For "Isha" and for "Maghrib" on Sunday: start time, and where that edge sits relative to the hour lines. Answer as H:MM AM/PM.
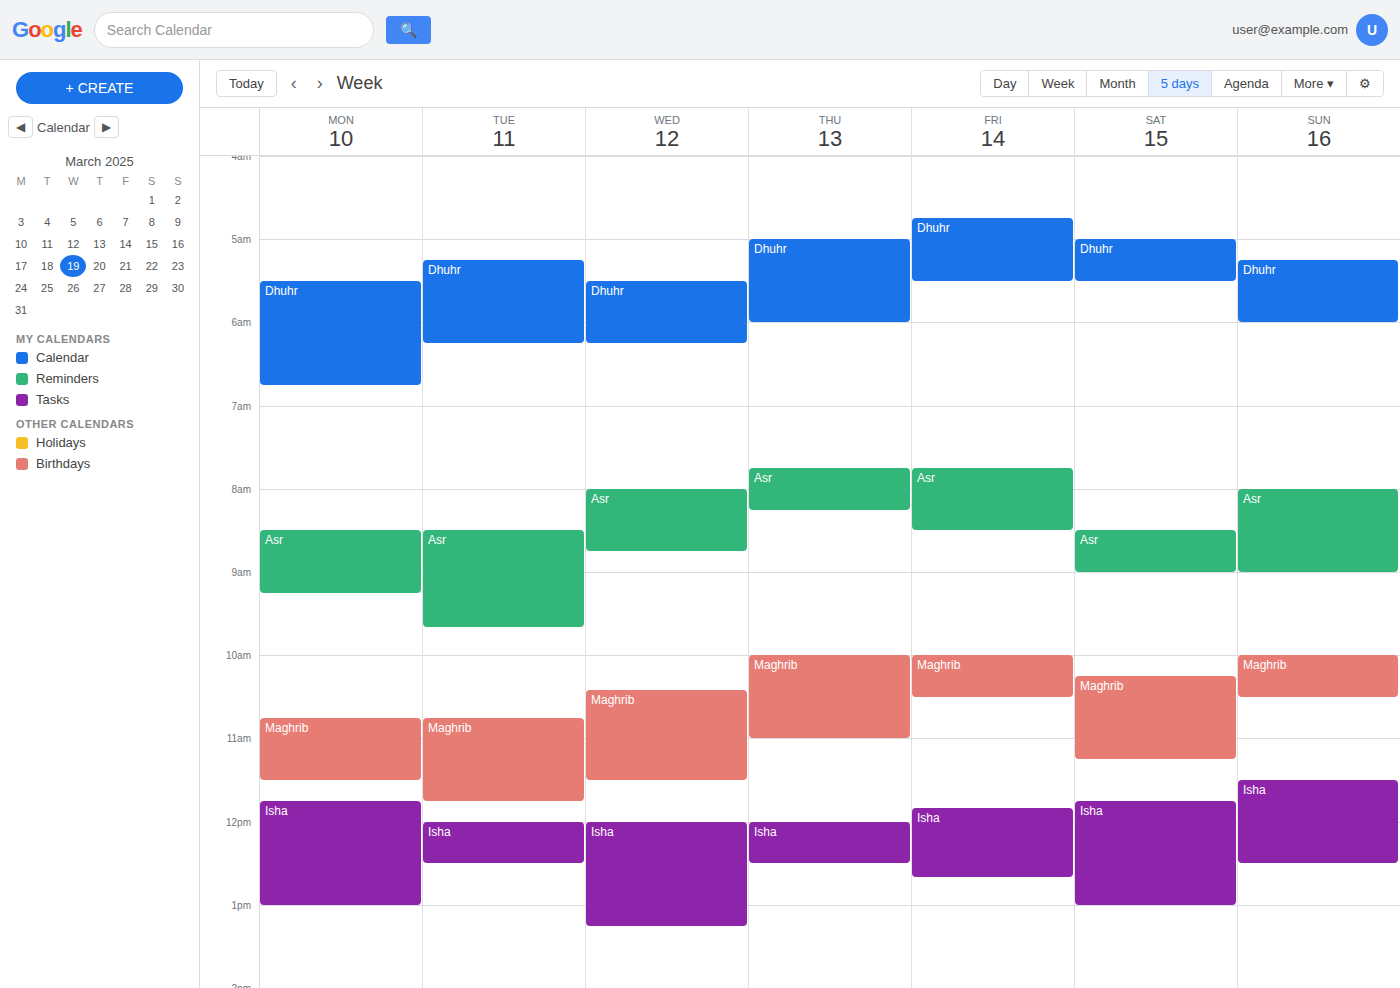
"Isha": 11:30 AM, halfway between the 11 AM and 12 PM lines. "Maghrib": 10:00 AM, exactly on the 10 AM line.